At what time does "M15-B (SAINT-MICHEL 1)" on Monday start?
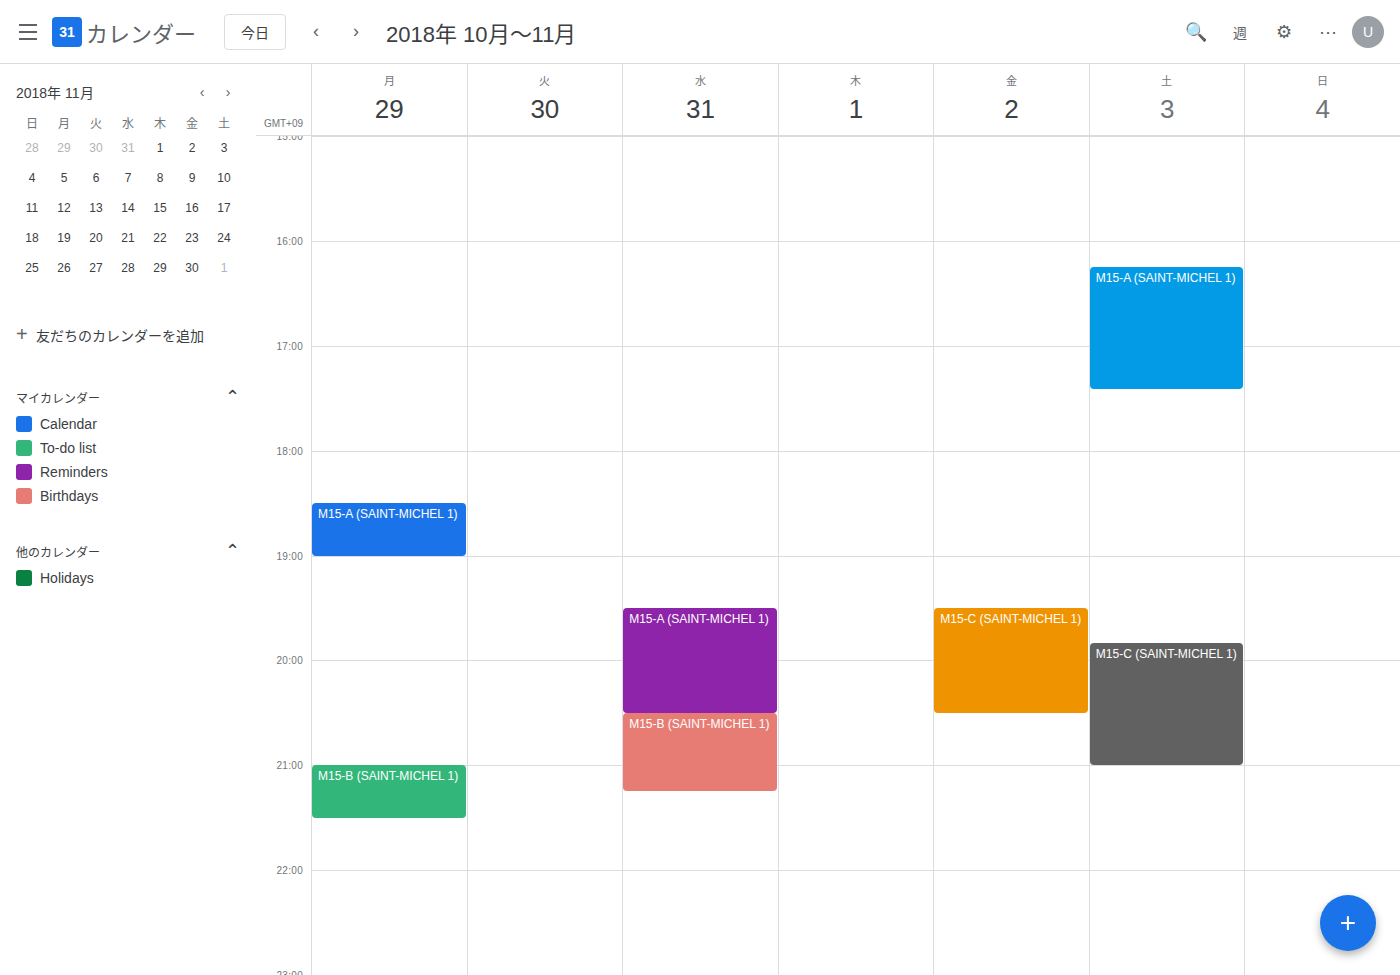
21:00